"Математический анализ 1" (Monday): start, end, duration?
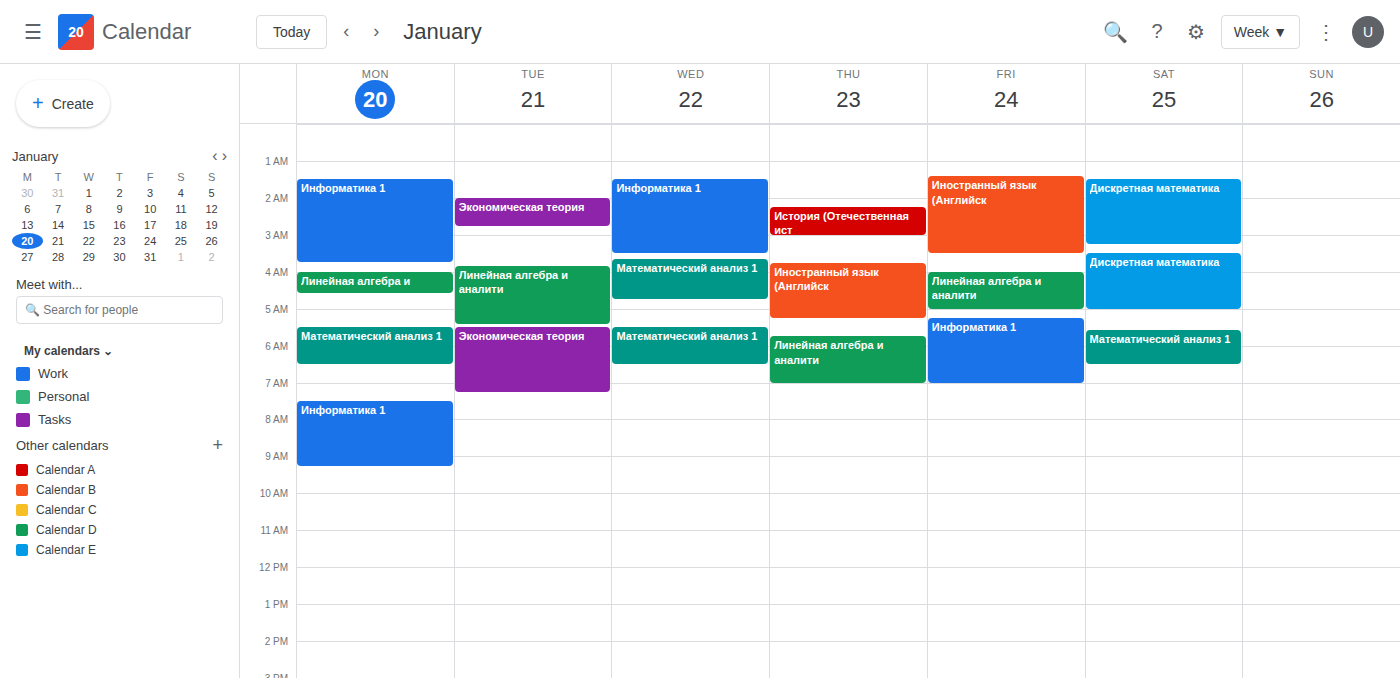
5:30 AM to 6:30 AM, 1 hour